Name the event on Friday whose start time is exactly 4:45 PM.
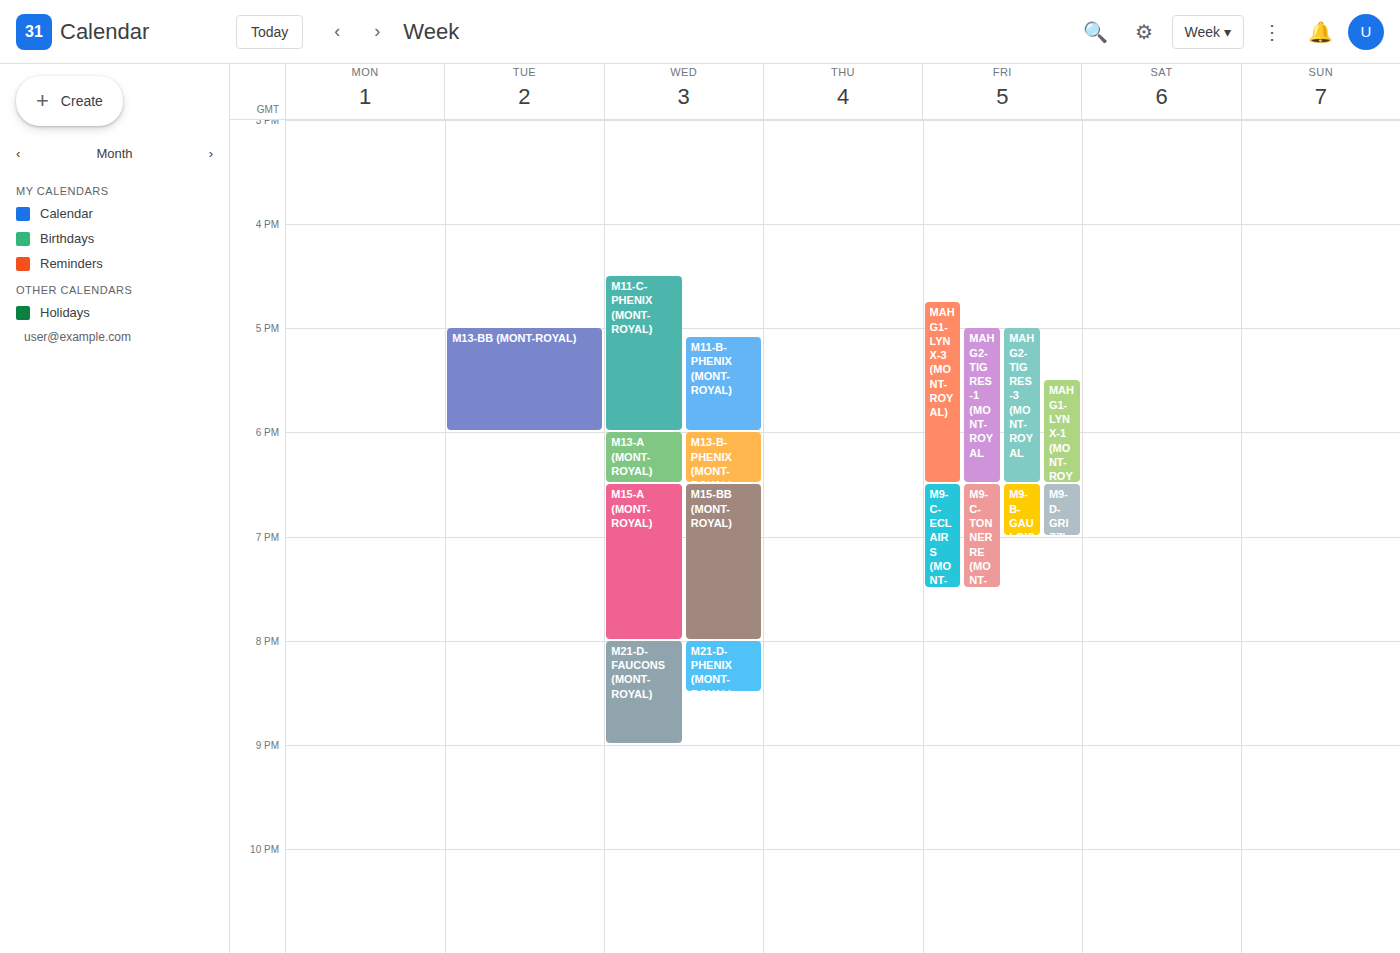
"MAHG1-LYNX-3 (MONT-ROYAL)"